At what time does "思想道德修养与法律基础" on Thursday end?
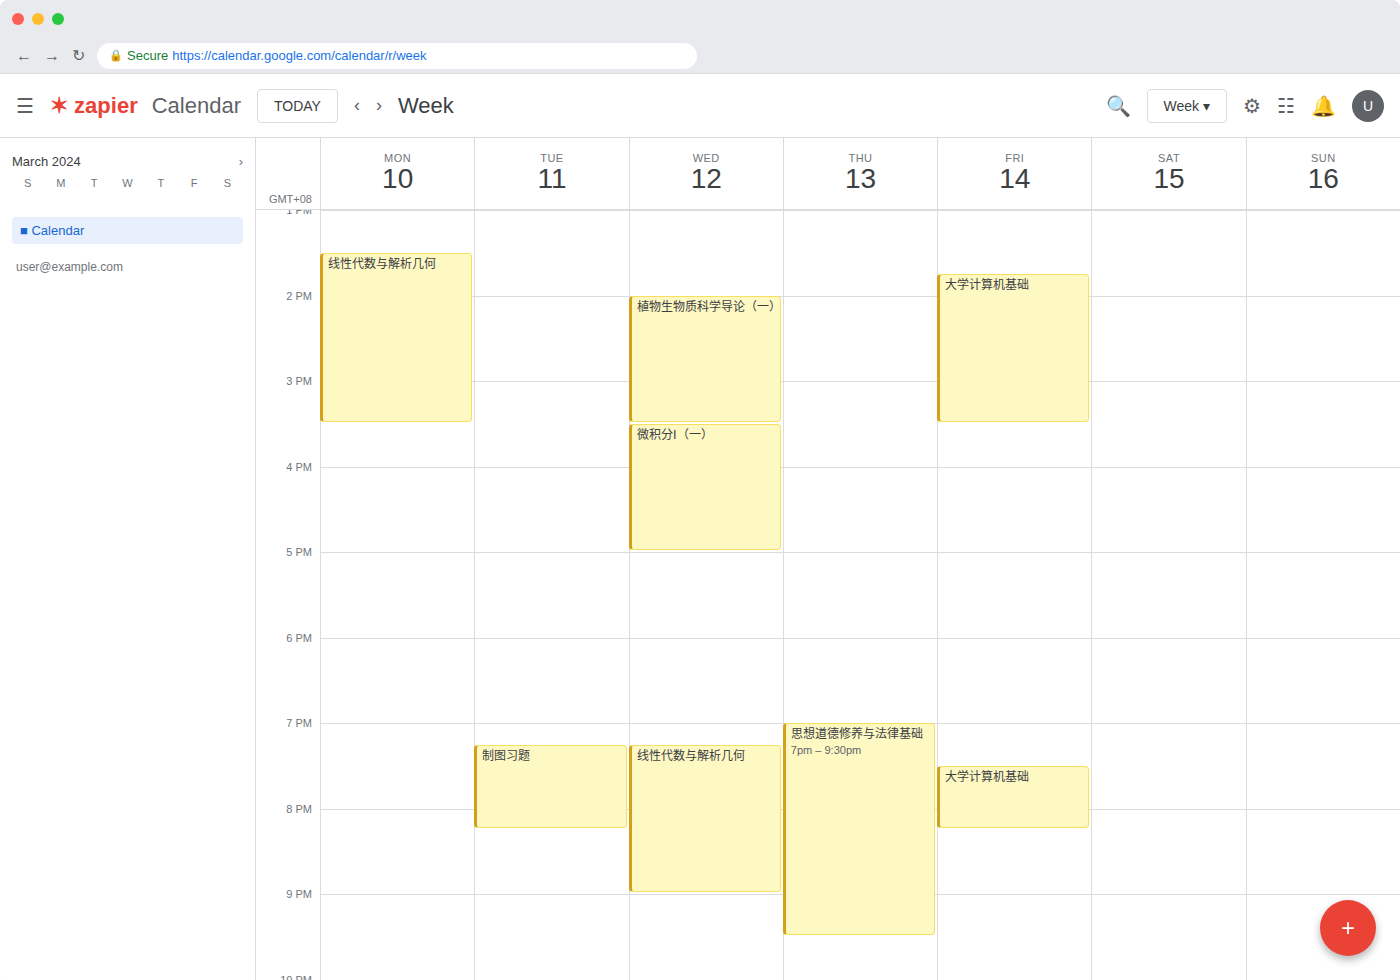
9:30 PM